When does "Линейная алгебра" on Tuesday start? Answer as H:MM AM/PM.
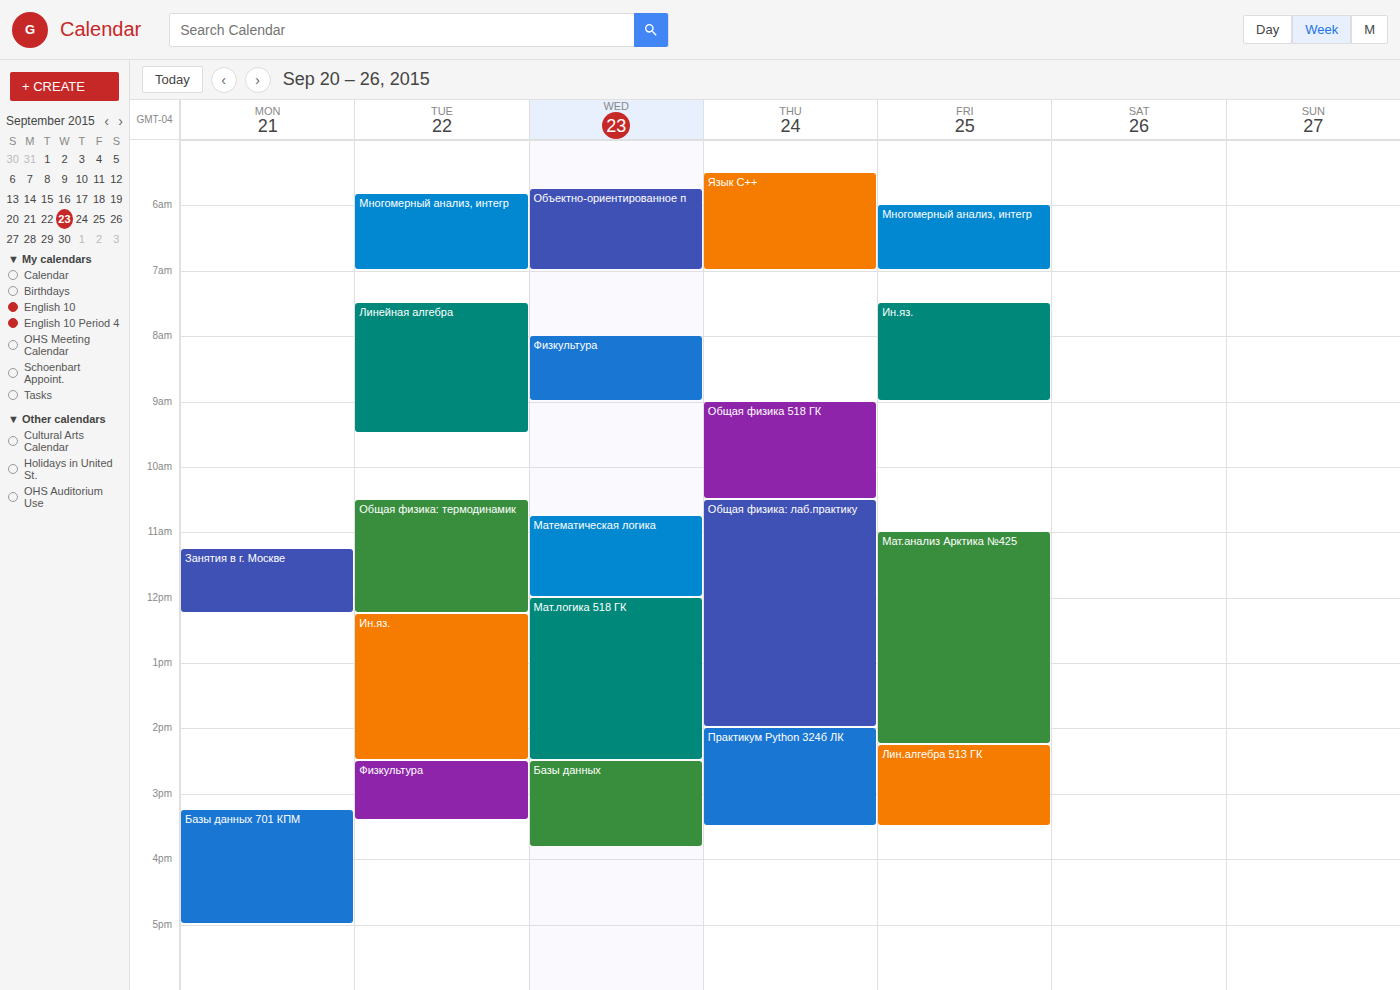
7:30 AM